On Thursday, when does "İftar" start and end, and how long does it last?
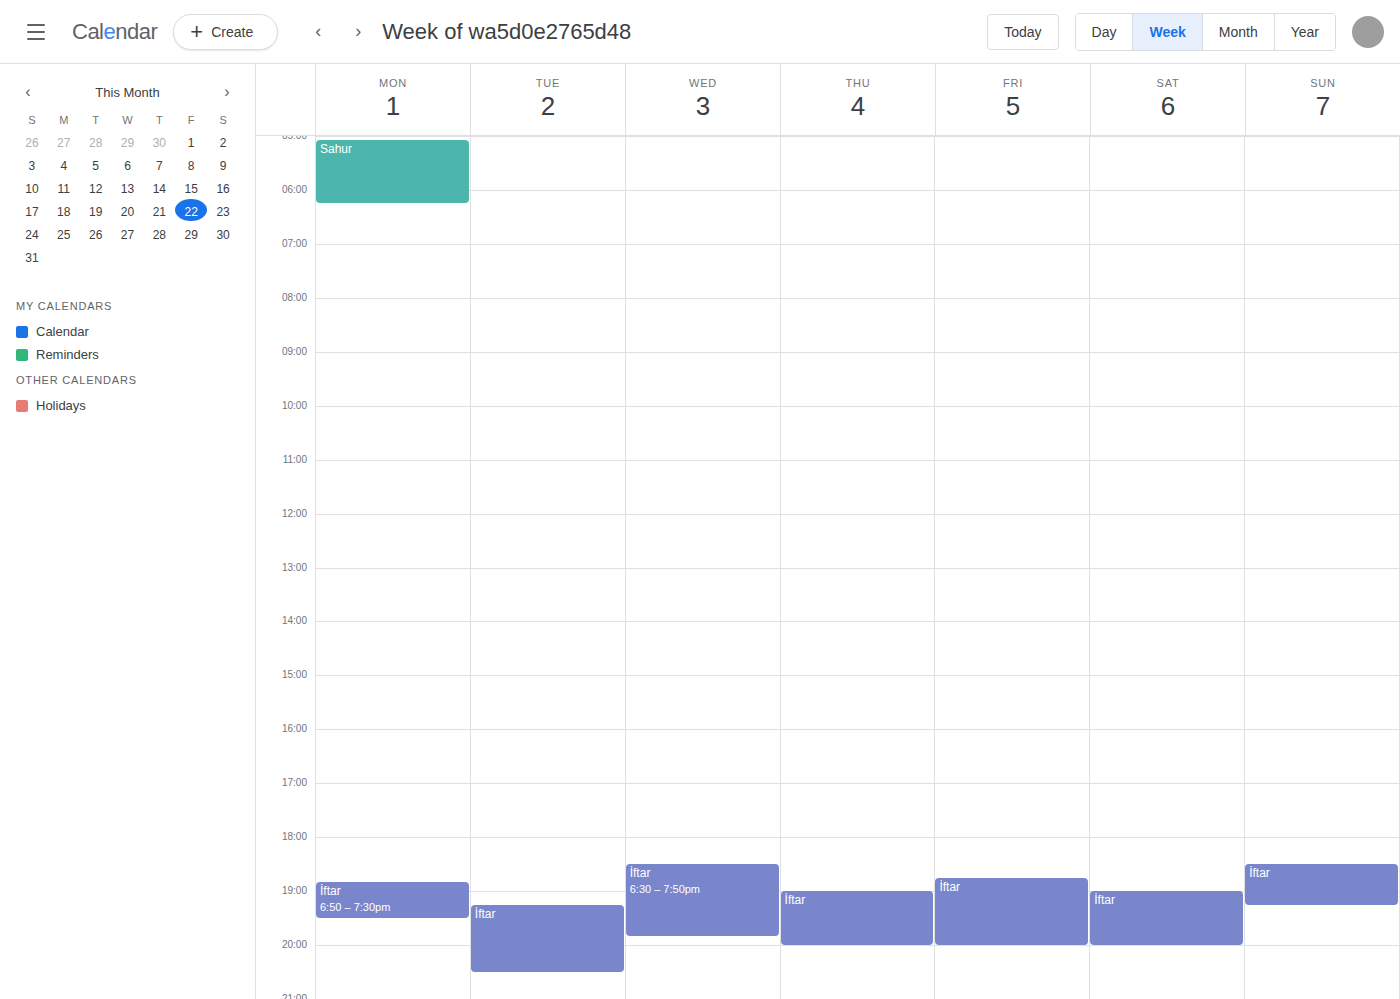
7:00 PM to 8:00 PM, 1 hour